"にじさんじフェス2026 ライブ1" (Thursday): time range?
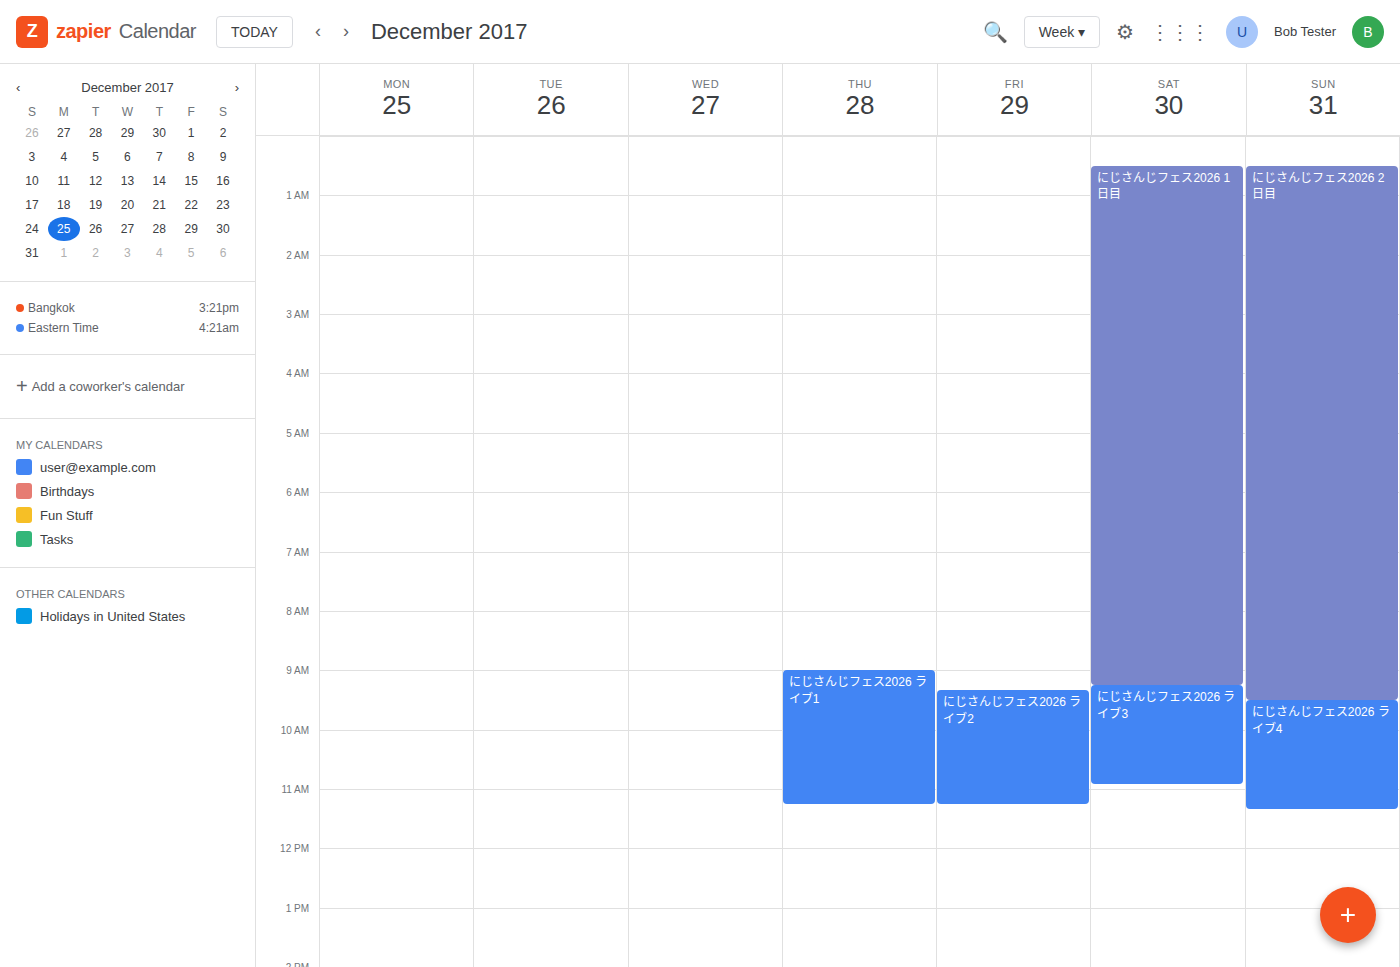
9:00 AM to 11:15 AM